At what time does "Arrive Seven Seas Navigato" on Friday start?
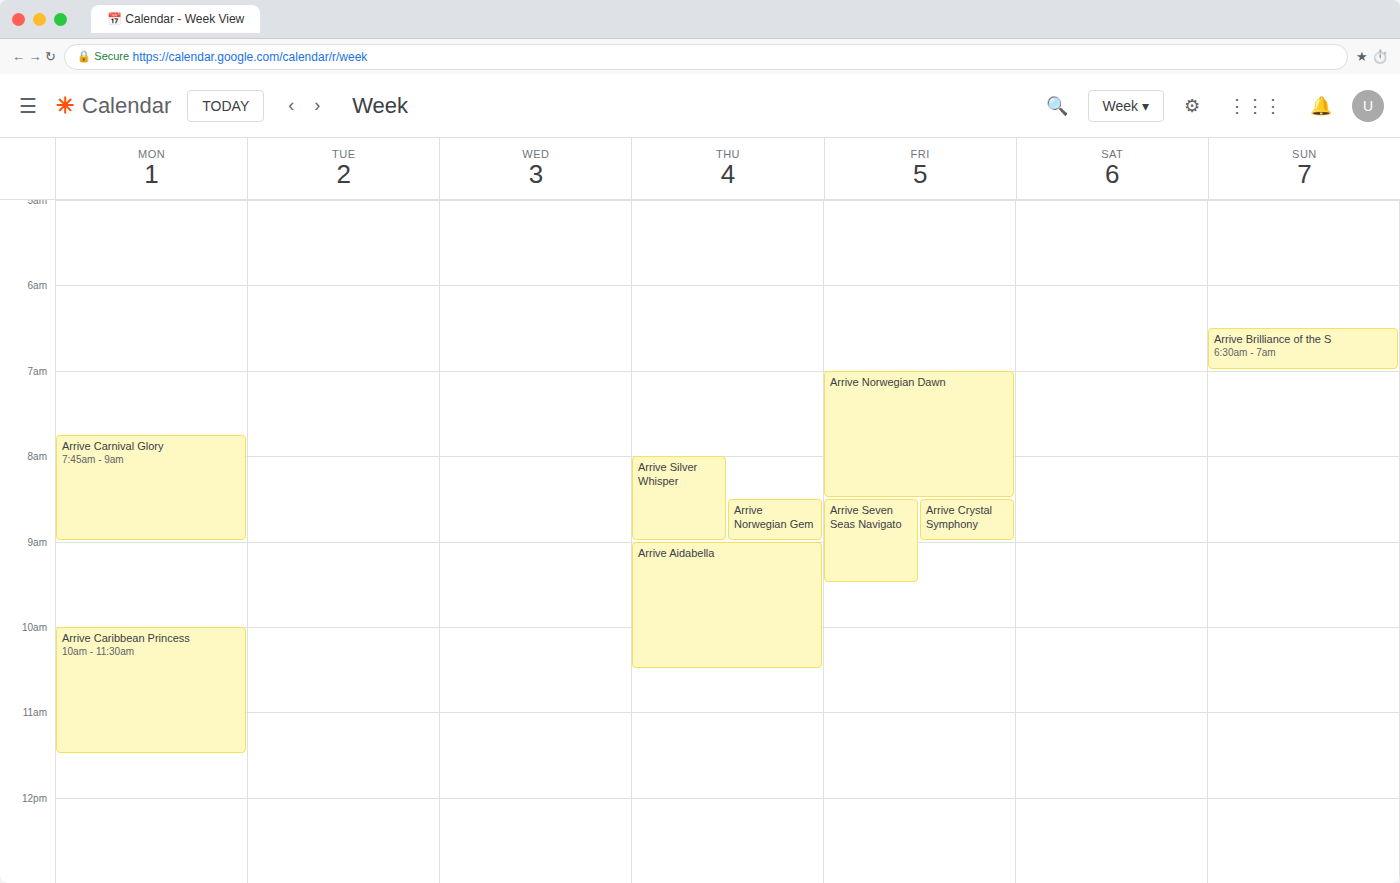
8:30 AM